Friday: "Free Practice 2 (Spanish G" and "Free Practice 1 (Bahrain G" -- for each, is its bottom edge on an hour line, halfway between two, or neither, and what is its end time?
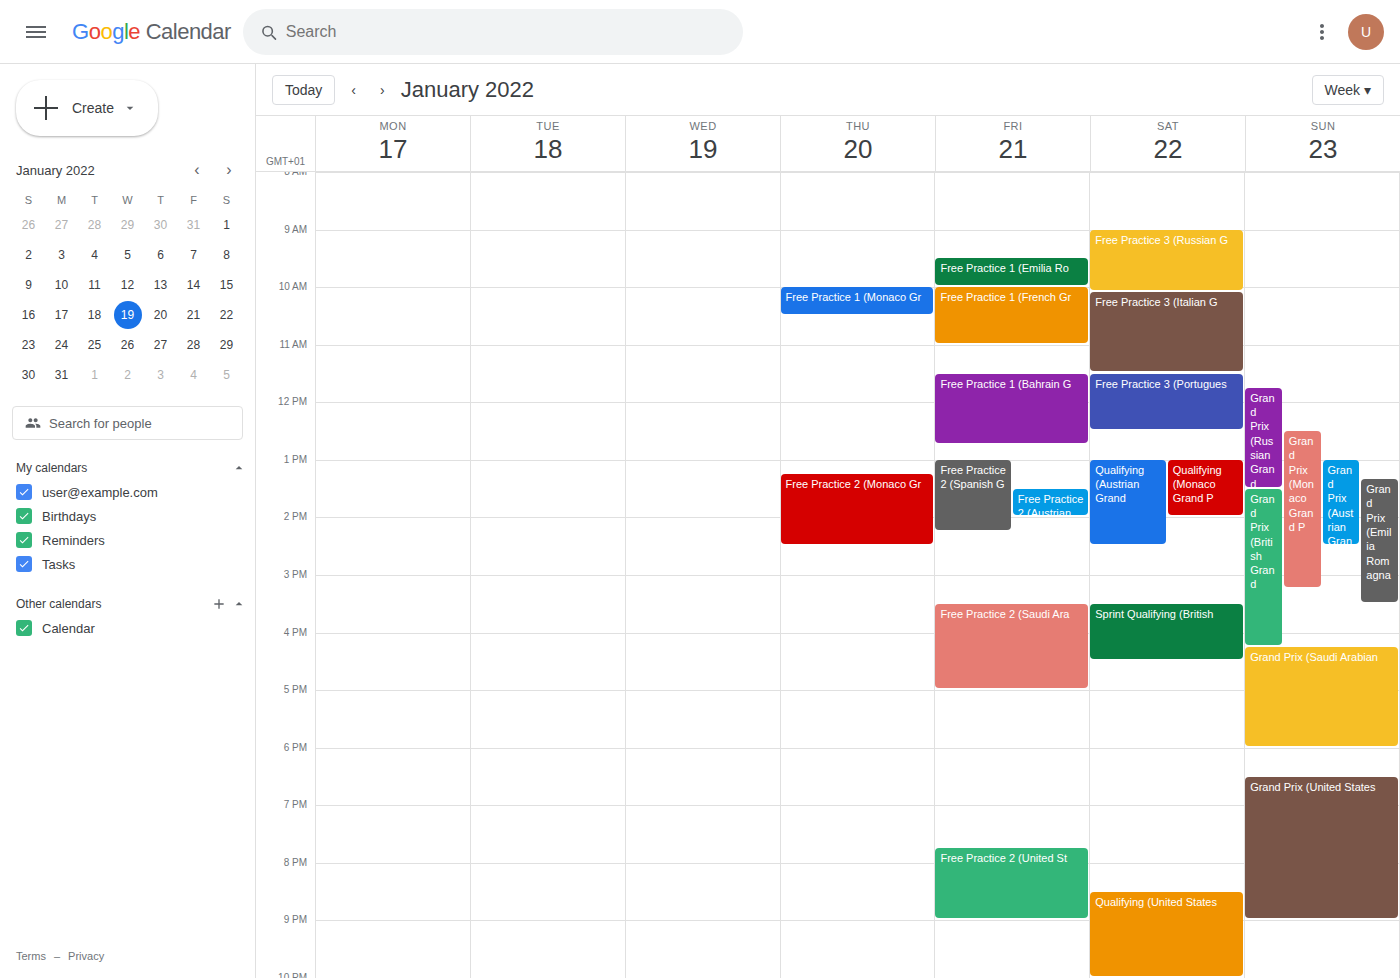
"Free Practice 2 (Spanish G": 2:15 PM, neither: a quarter of the way from the 2 PM line to the 3 PM line. "Free Practice 1 (Bahrain G": 12:45 PM, neither: three quarters of the way from the 12 PM line to the 1 PM line.